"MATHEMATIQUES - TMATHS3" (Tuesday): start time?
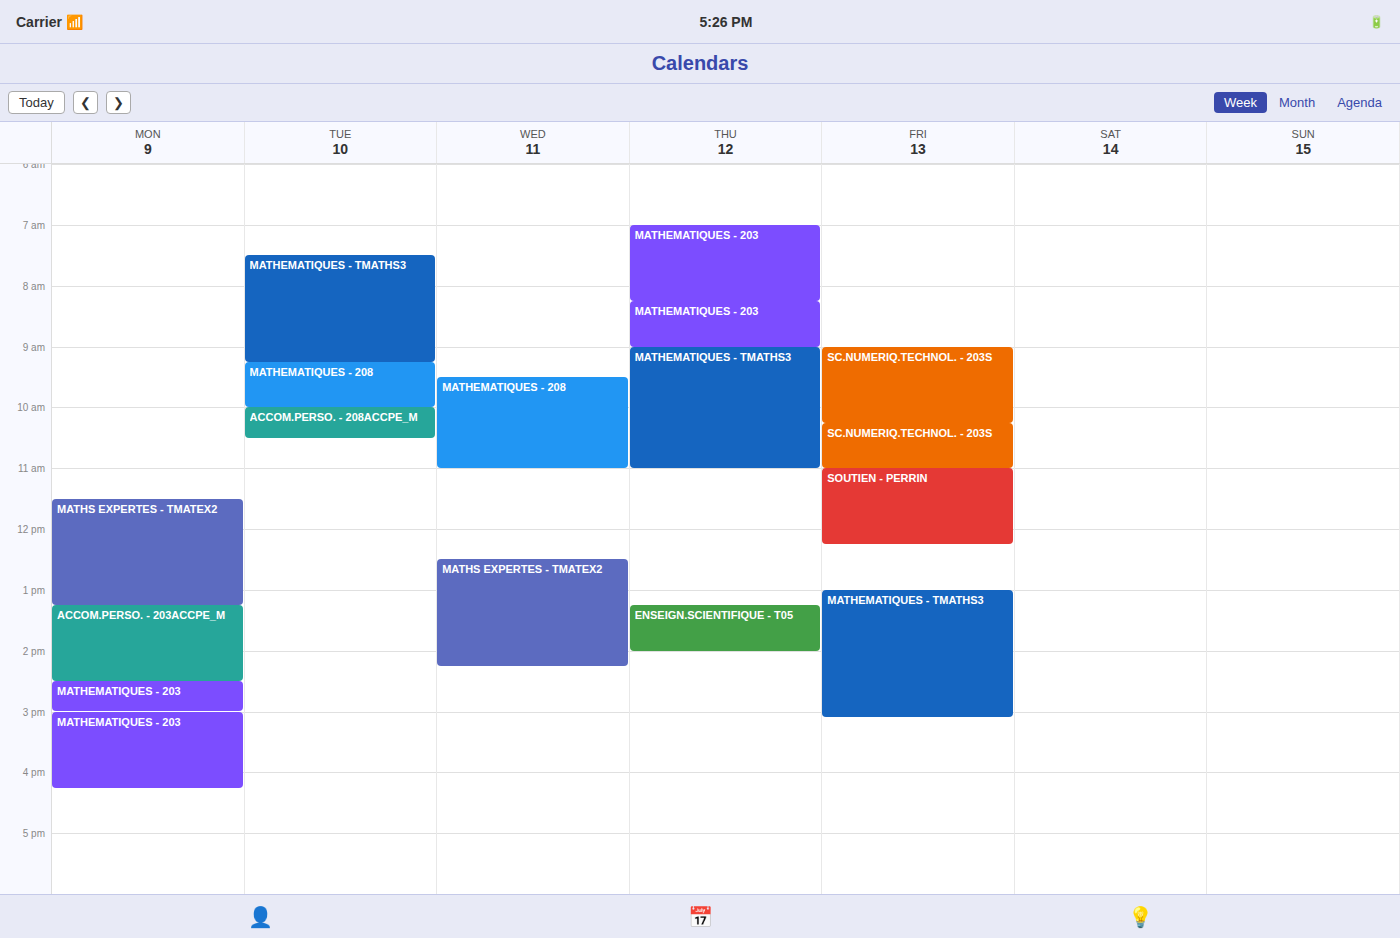
7:30 AM